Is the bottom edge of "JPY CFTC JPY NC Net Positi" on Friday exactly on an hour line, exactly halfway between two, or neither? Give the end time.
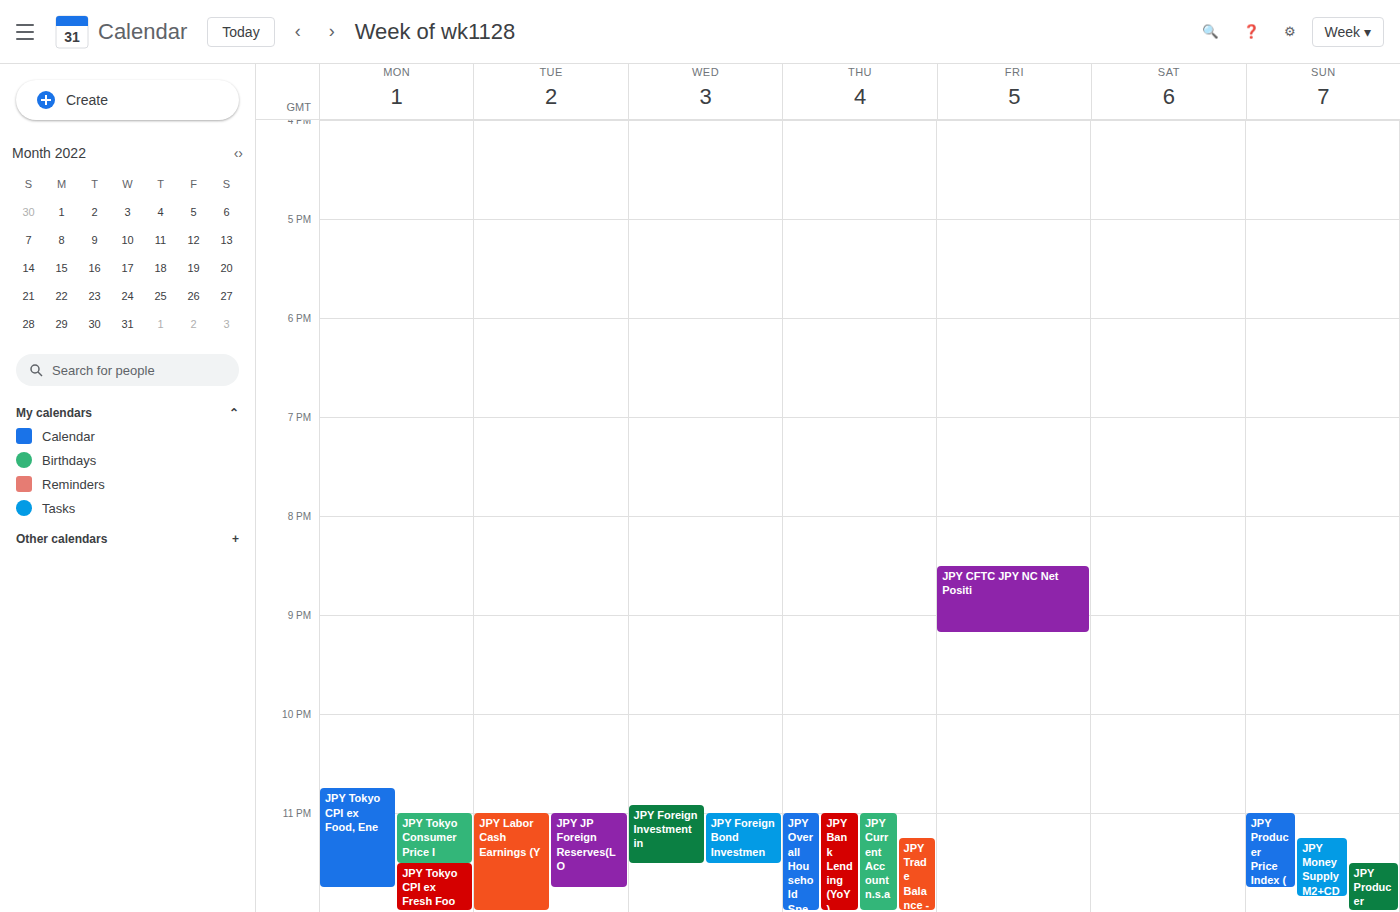
9:10 PM -- neither: 10 minutes below the 9 PM line and 50 minutes above the 10 PM line.